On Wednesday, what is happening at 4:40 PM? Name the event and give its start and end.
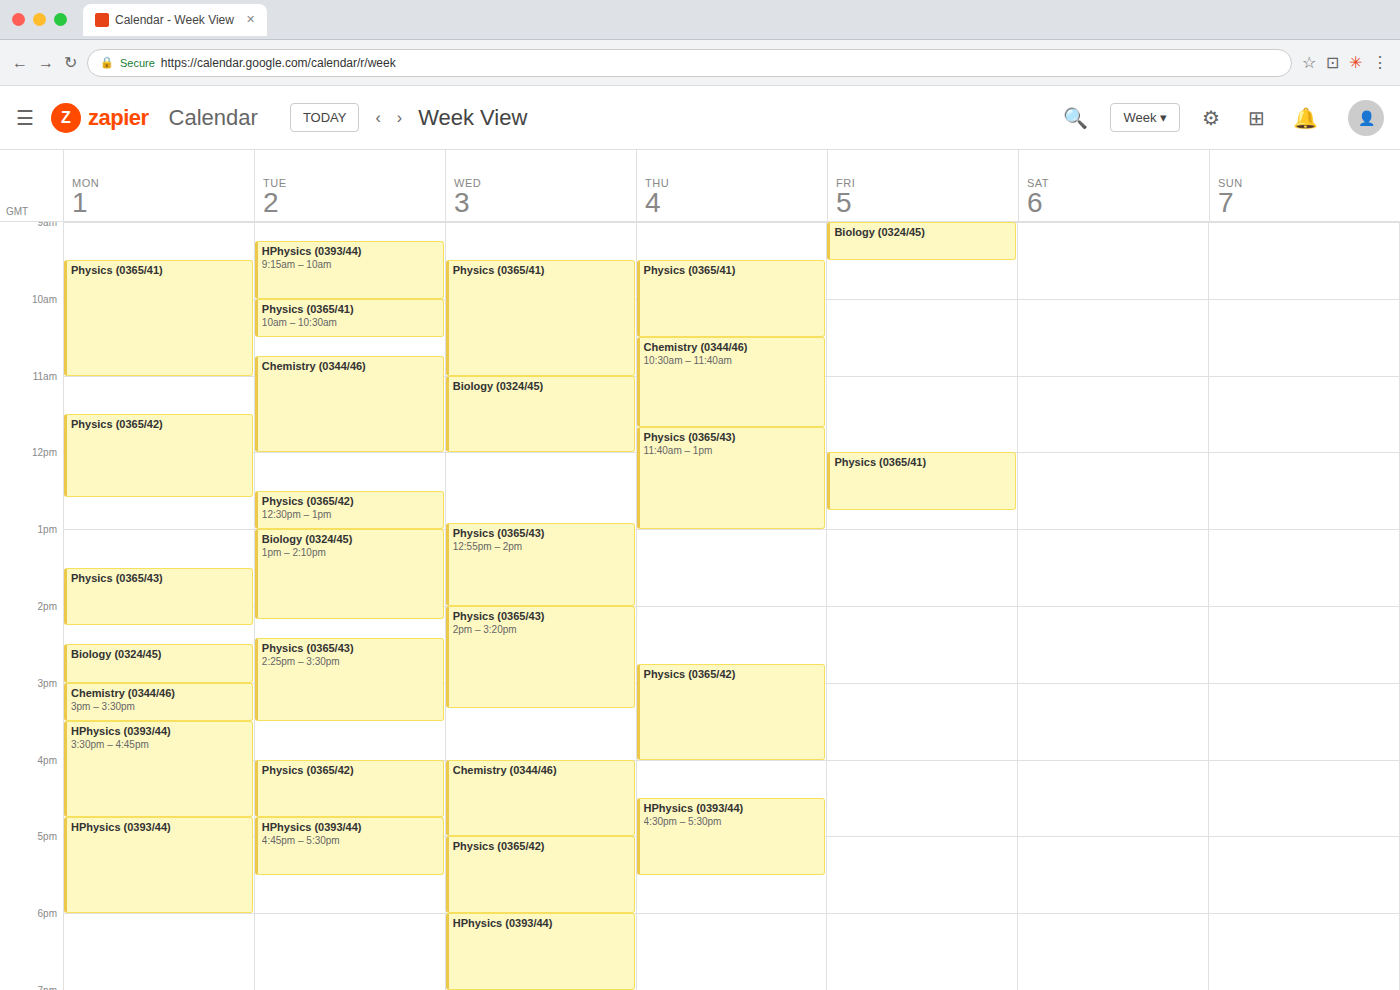
"Chemistry (0344/46)", 4:00 PM to 5:00 PM